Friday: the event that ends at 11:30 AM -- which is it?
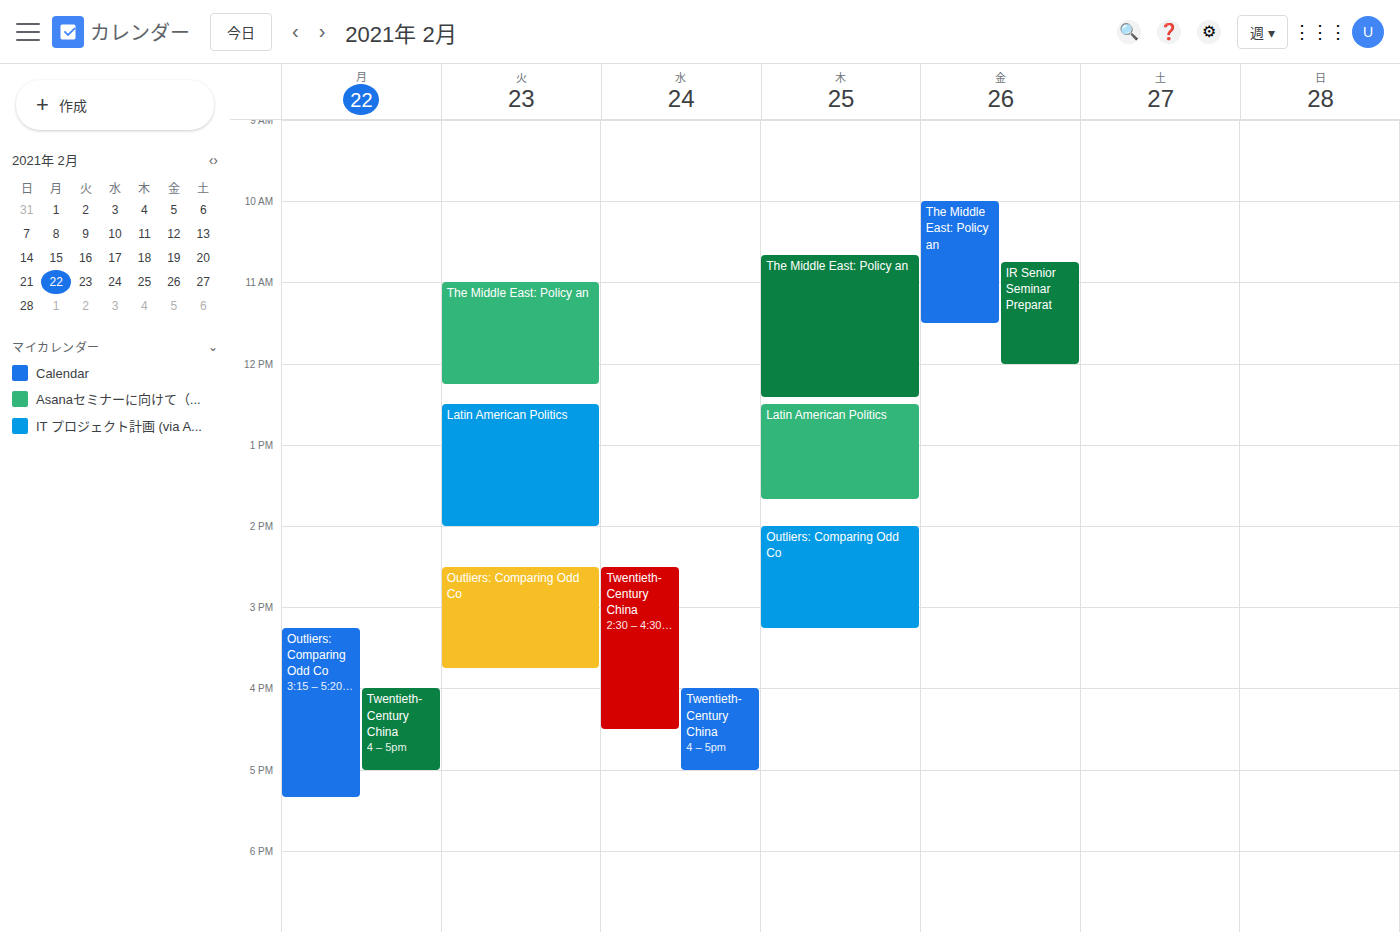
"The Middle East: Policy an"